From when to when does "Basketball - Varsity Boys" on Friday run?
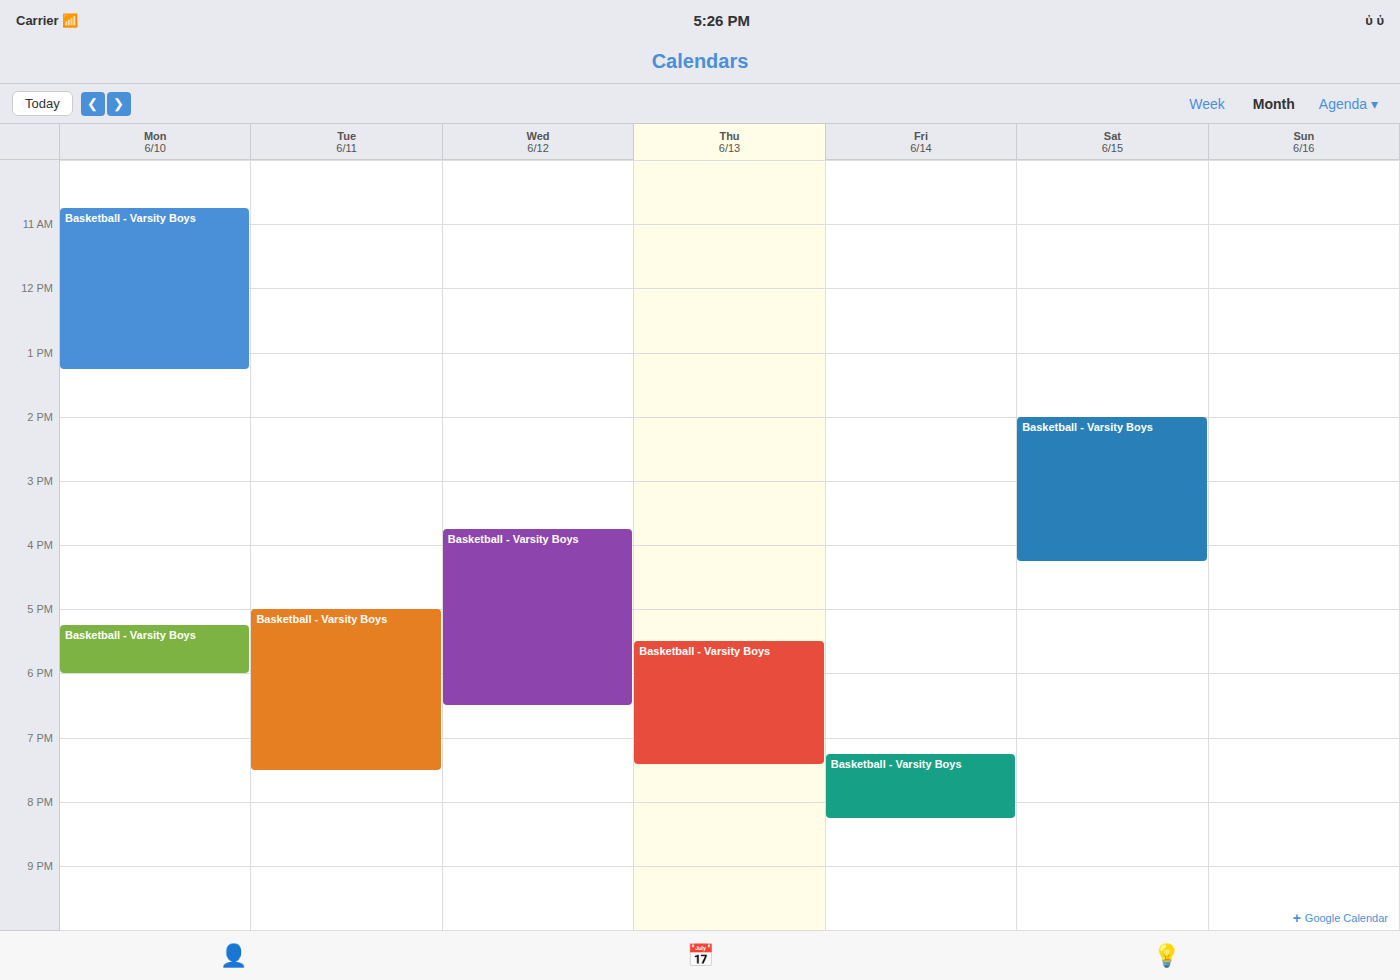
7:15 PM to 8:15 PM